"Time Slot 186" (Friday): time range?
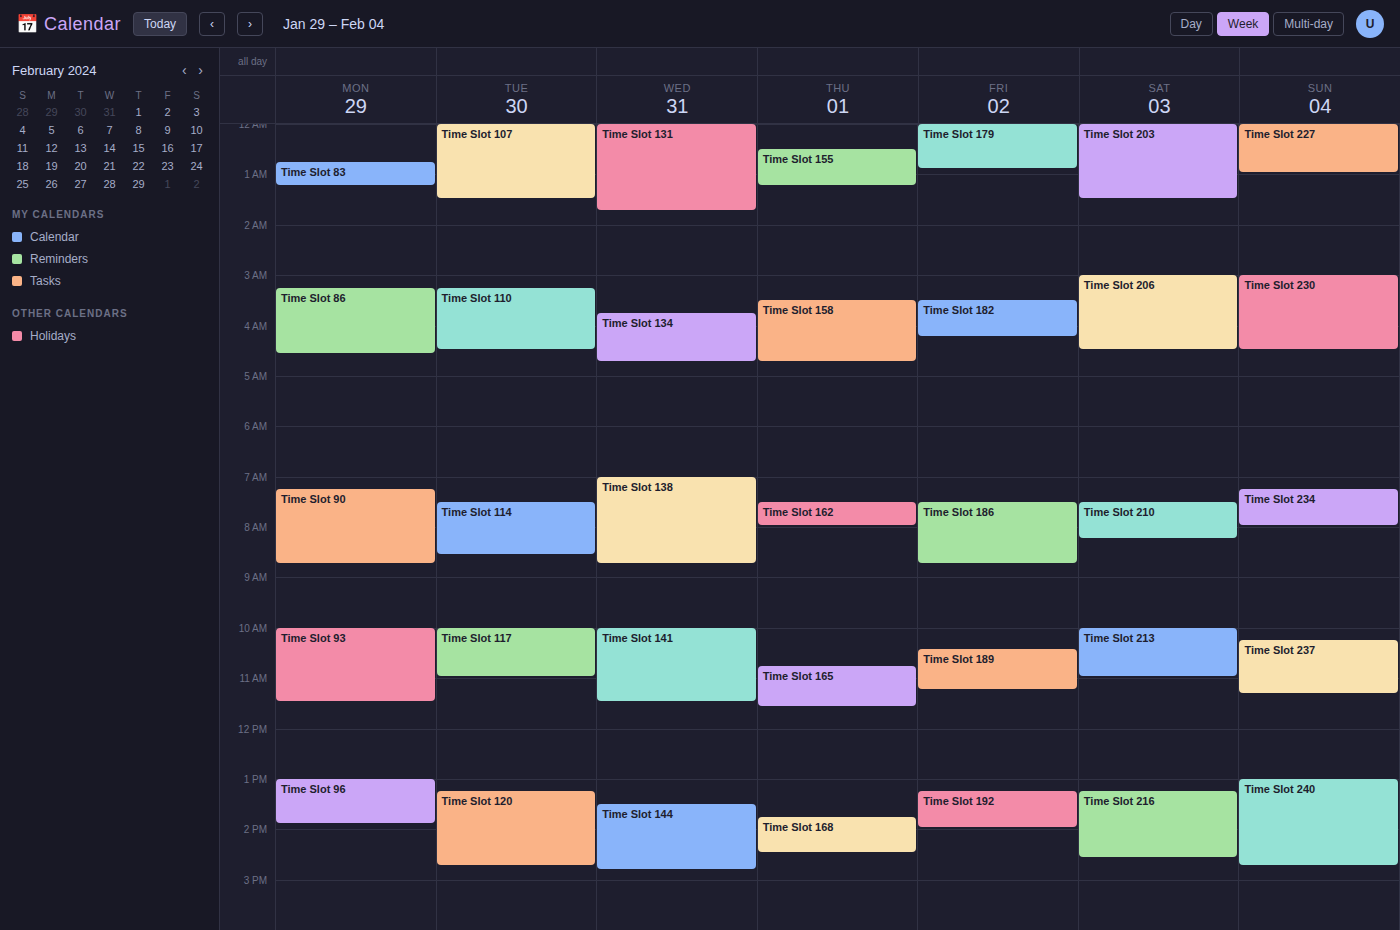
7:30 AM to 8:45 AM